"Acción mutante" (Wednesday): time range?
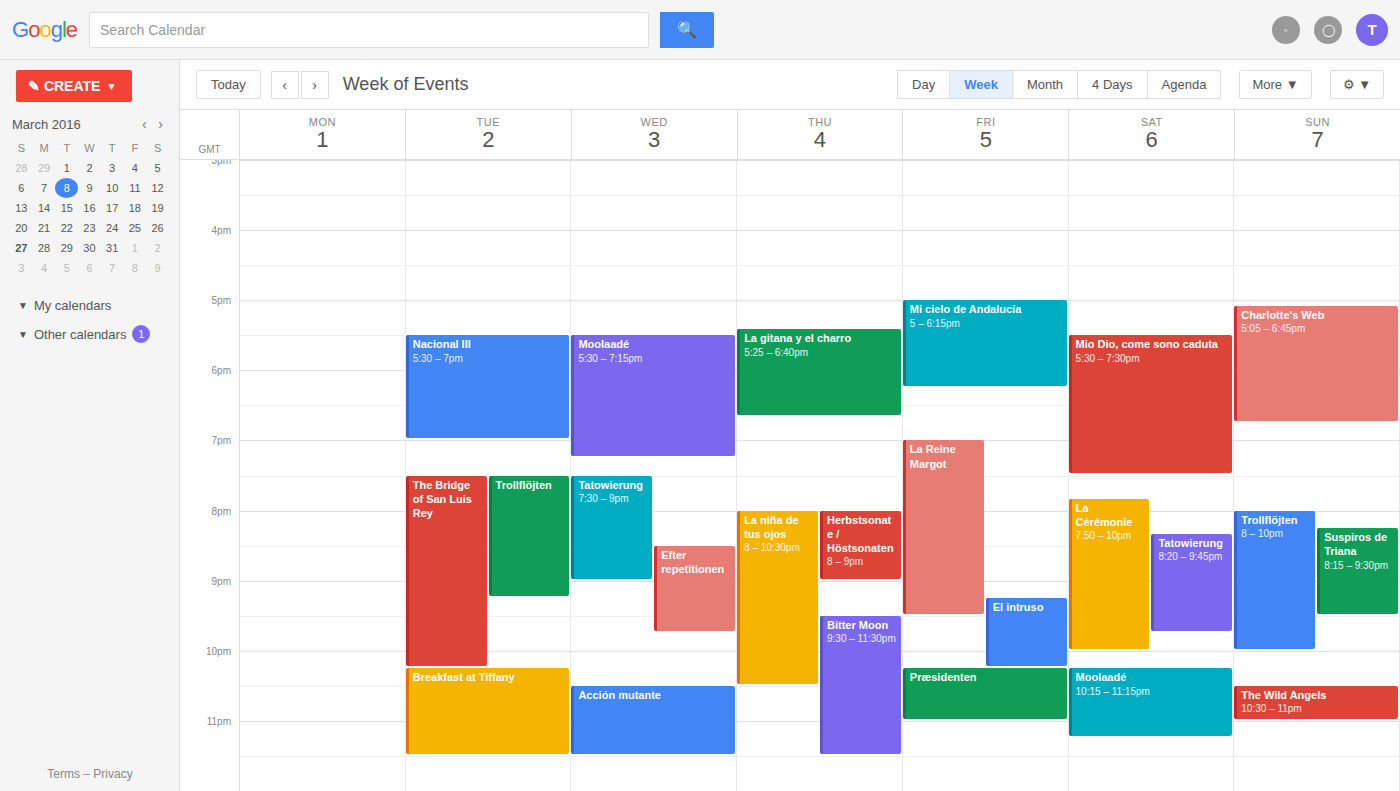
10:30 PM to 11:30 PM